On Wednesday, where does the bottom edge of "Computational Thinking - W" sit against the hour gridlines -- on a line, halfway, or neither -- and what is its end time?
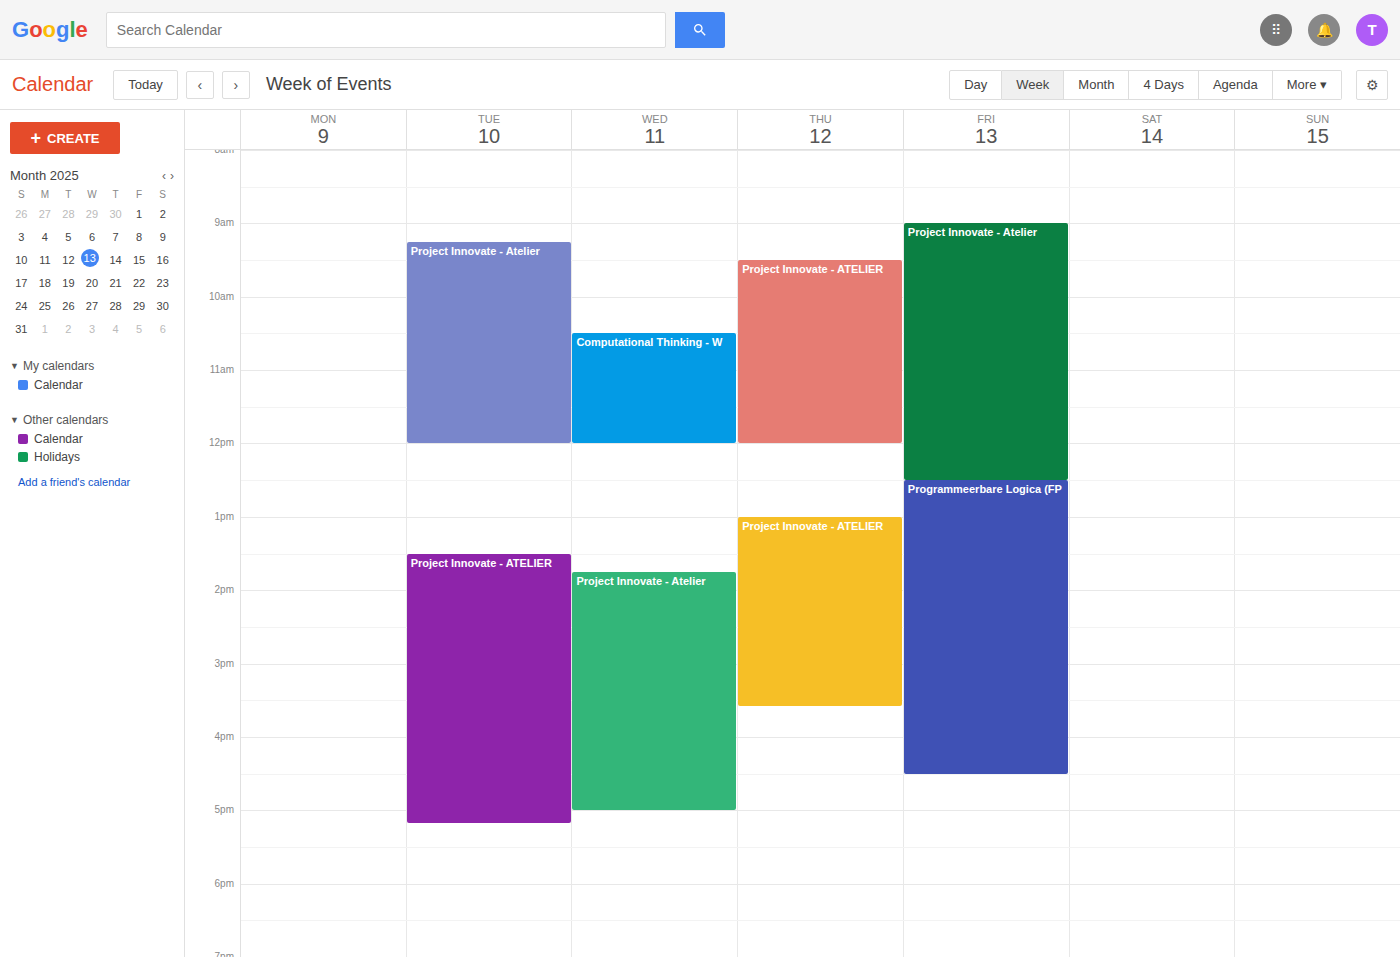
12:00 PM -- exactly on the 12 PM line.